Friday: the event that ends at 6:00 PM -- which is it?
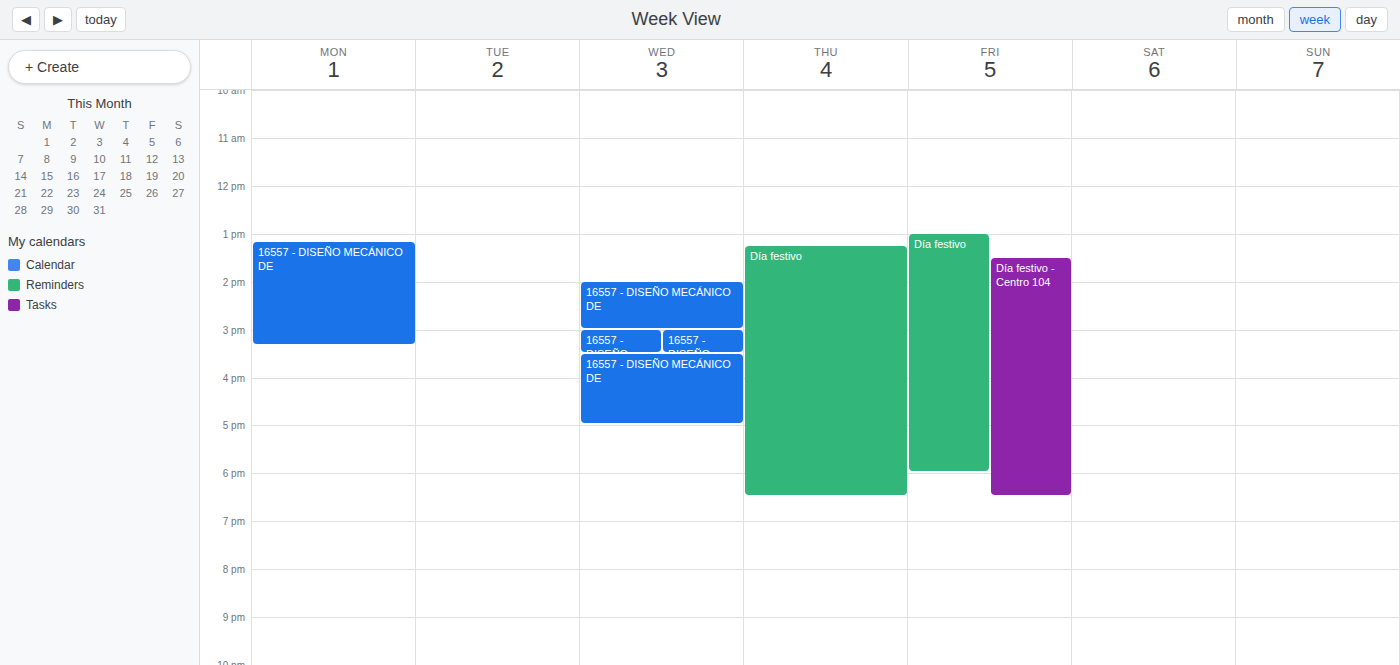
"Día festivo"